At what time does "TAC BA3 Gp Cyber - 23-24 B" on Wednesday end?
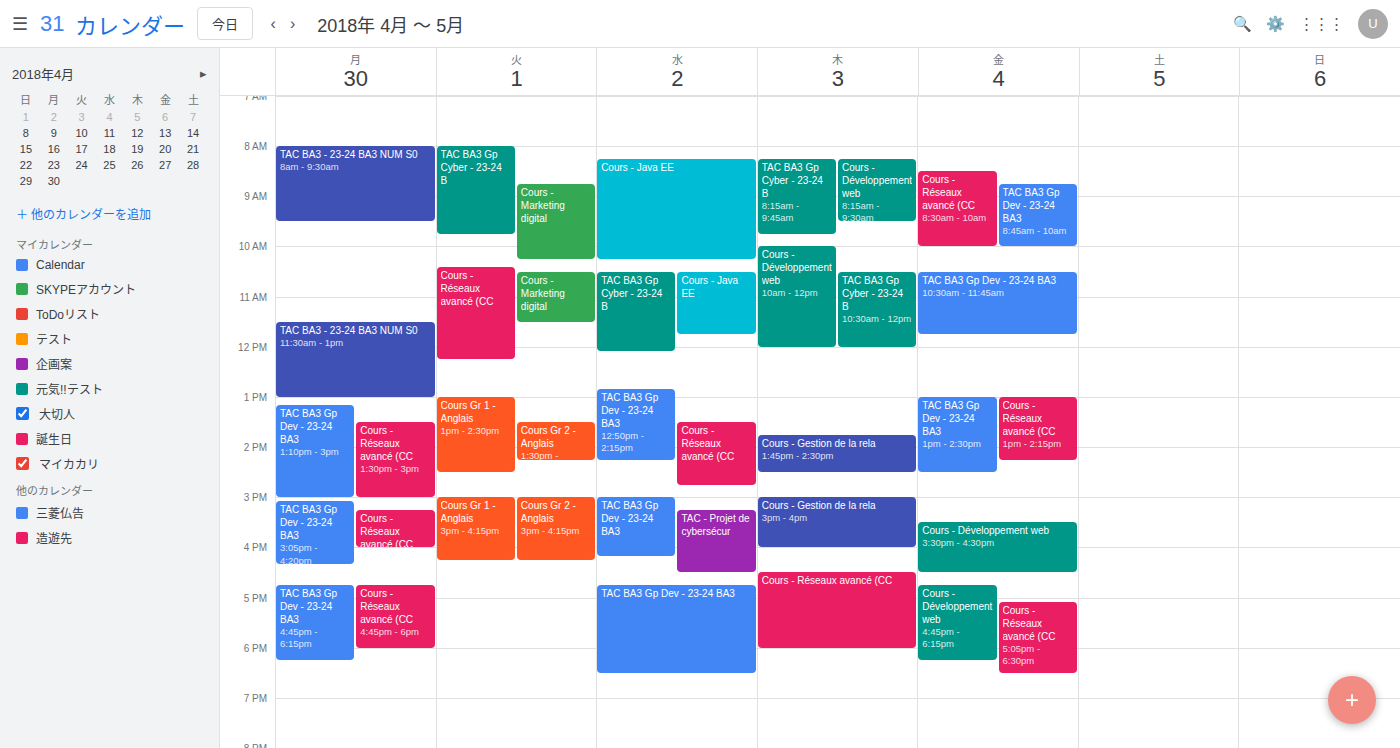
12:05 PM